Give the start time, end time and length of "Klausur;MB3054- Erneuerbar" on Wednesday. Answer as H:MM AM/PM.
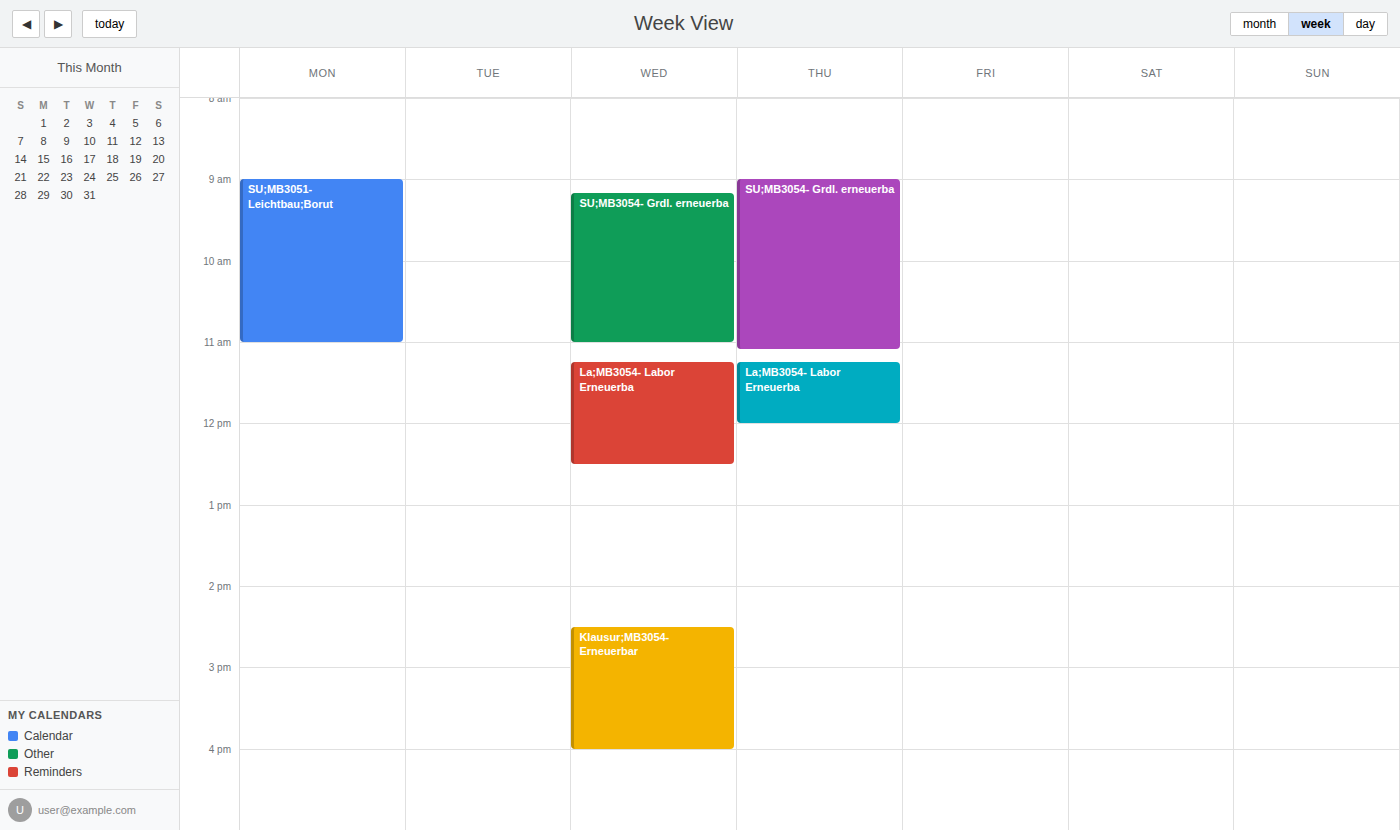
2:30 PM to 4:00 PM, 1 hour 30 minutes